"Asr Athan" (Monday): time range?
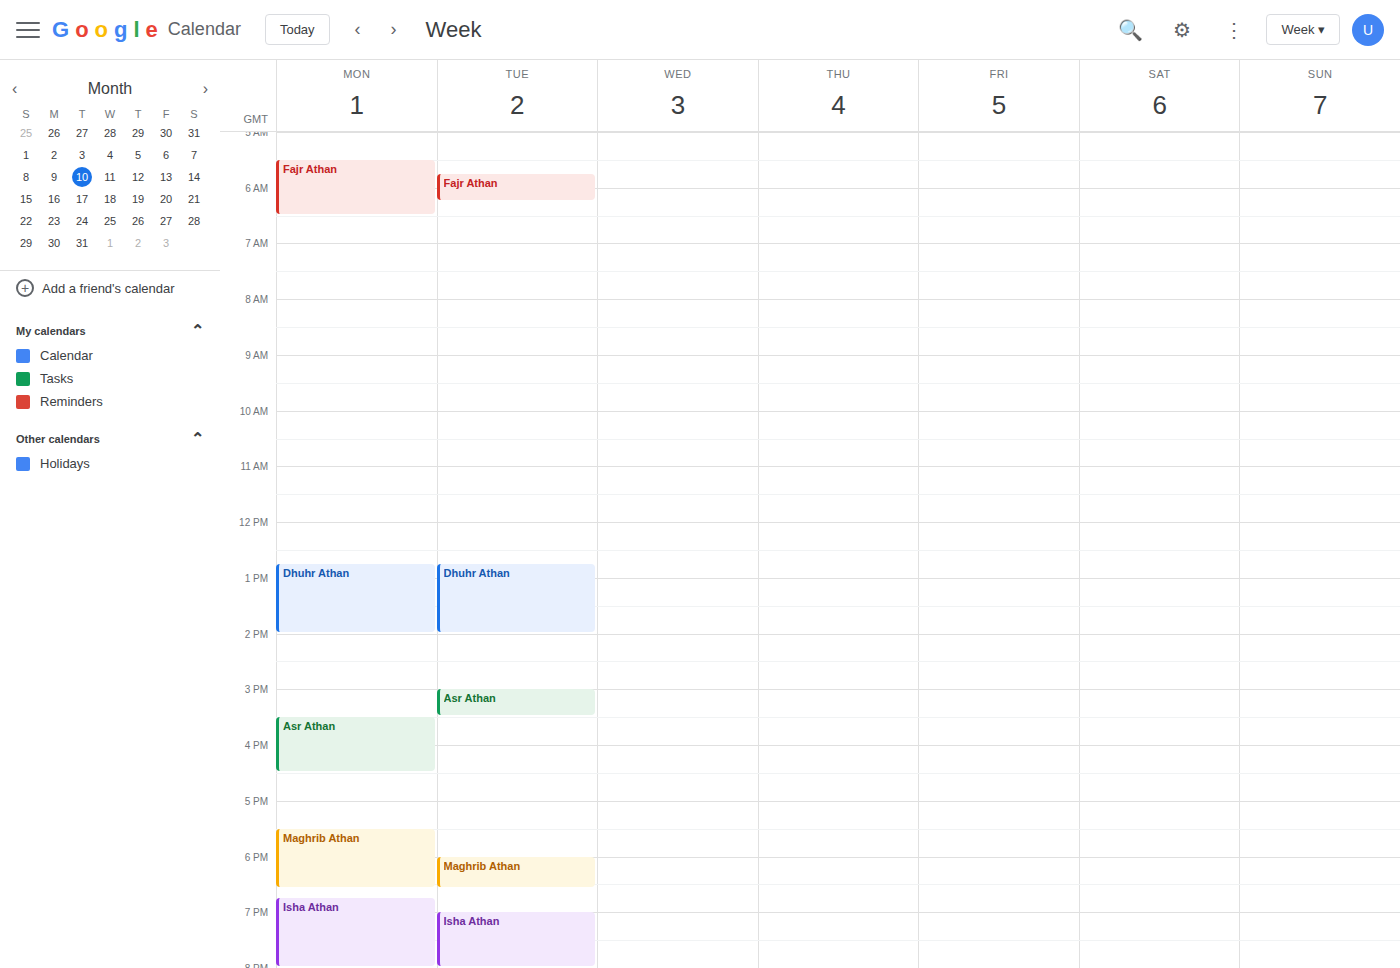
3:30 PM to 4:30 PM